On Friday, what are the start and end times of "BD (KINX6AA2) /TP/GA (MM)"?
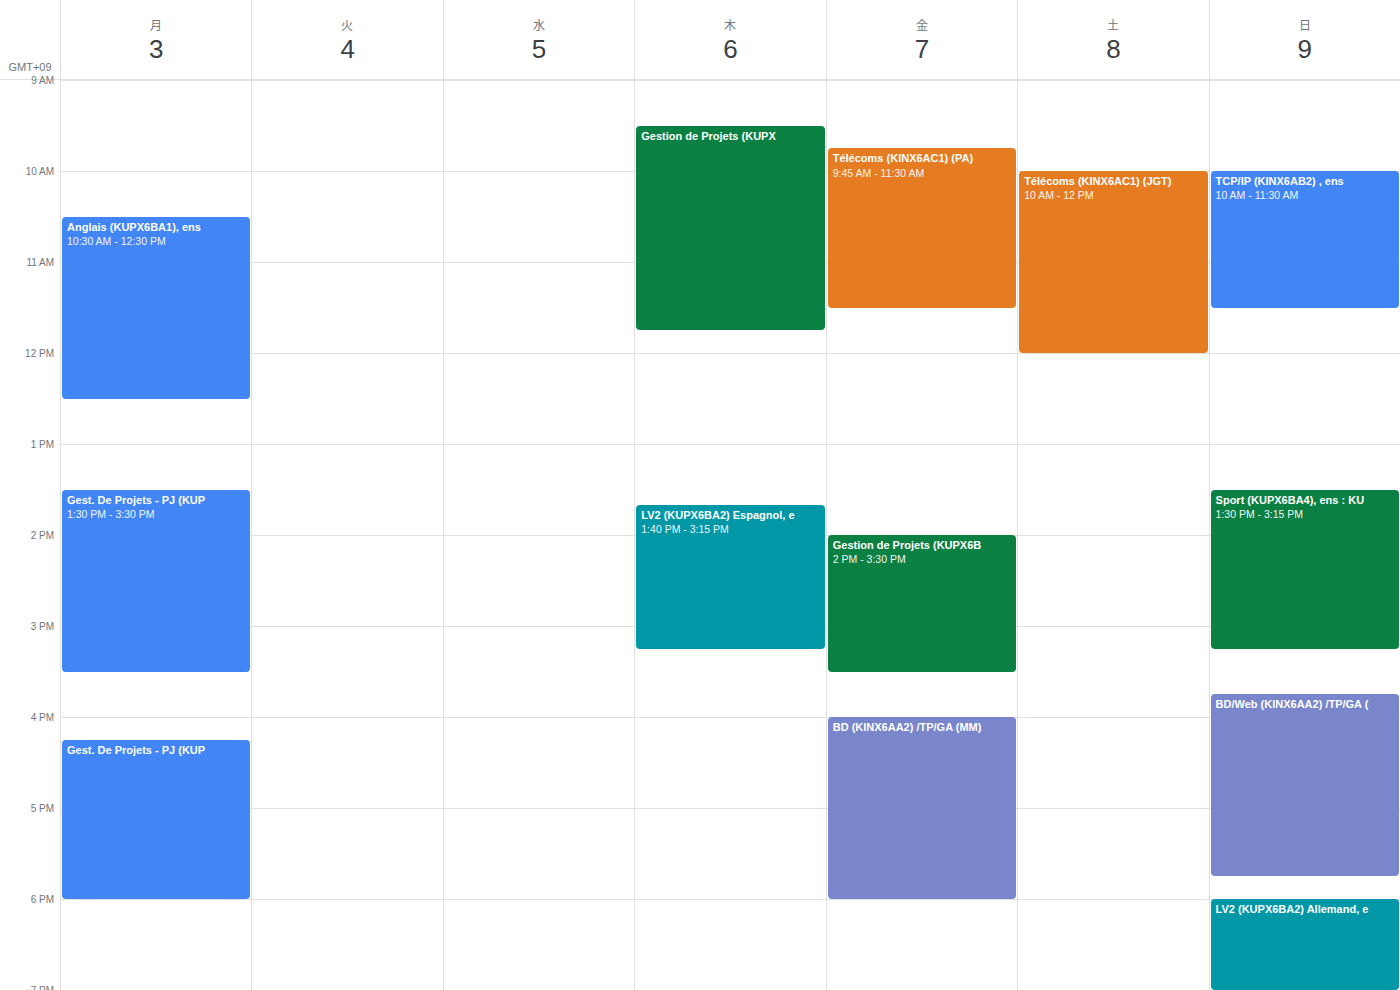
16:00 to 18:00